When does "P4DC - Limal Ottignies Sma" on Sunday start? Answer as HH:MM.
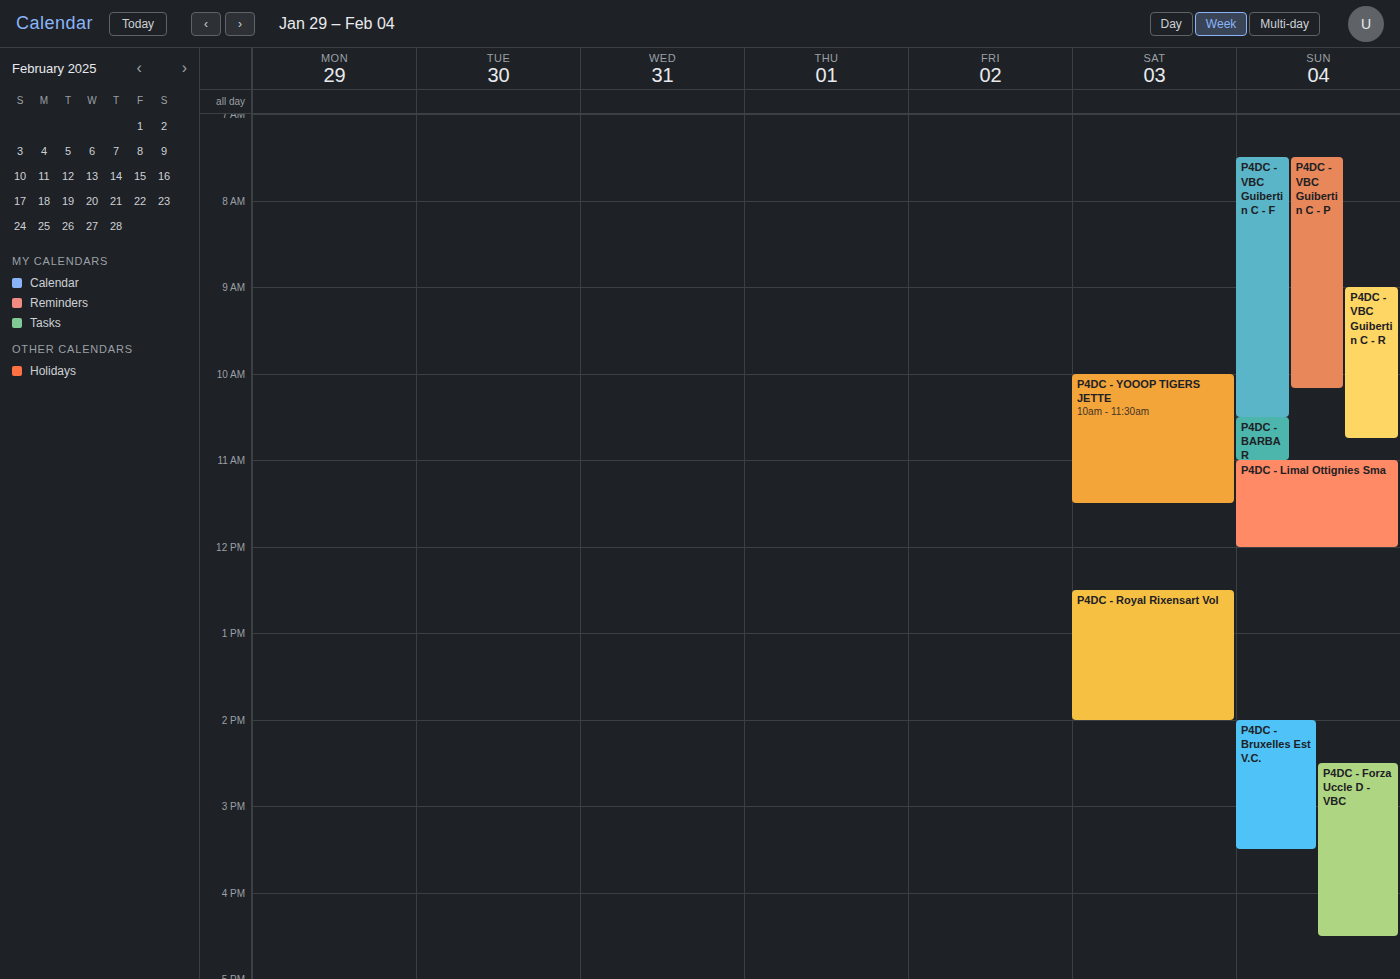
11:00